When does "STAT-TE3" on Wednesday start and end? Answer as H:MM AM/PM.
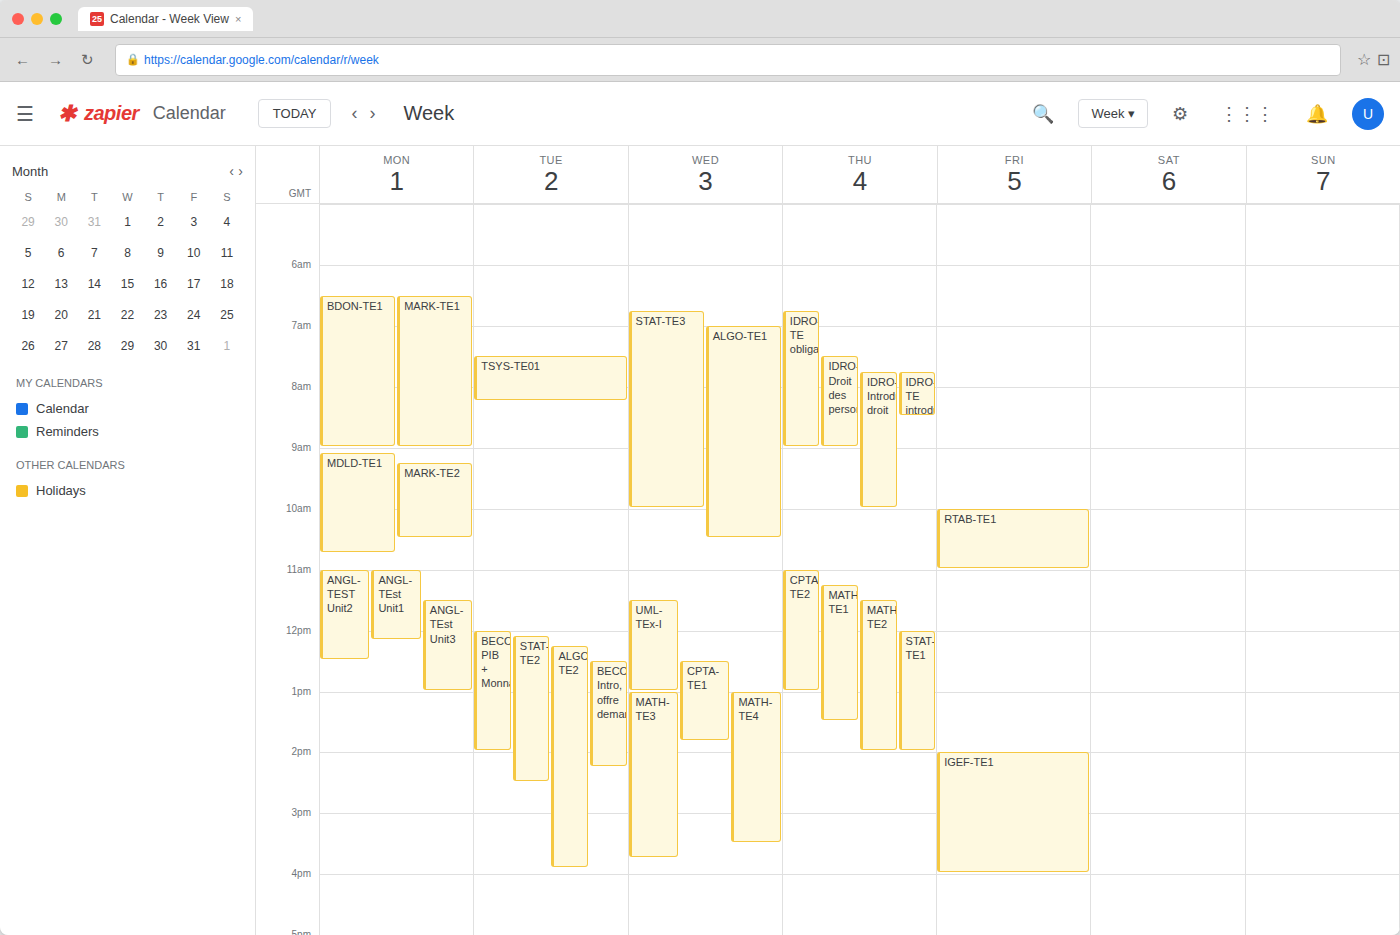
6:45 AM to 10:00 AM